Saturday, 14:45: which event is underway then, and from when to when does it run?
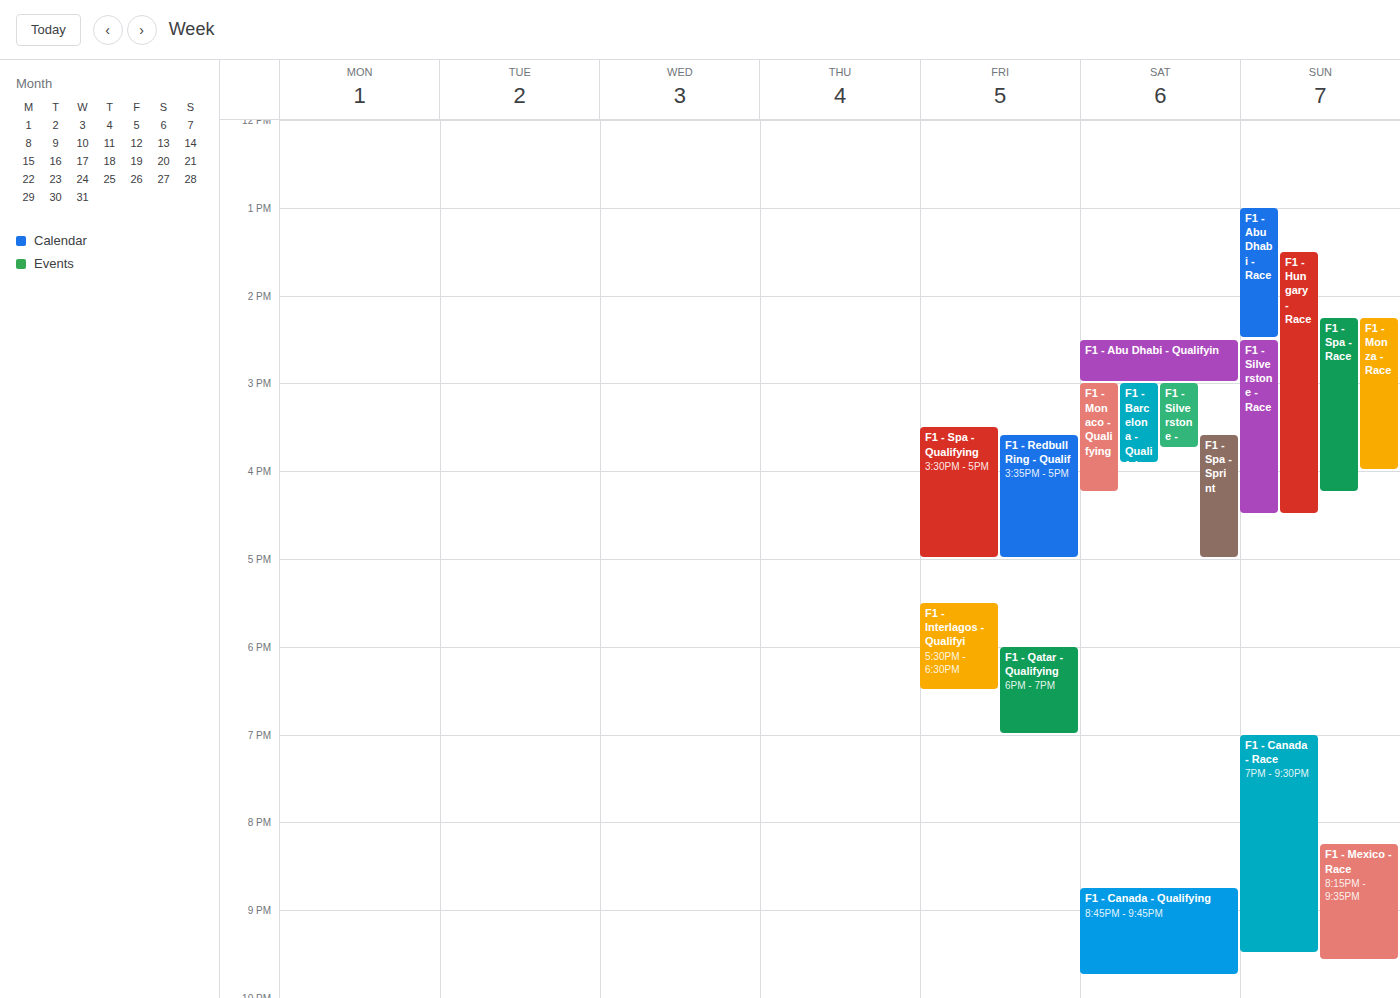
"F1 - Abu Dhabi - Qualifyin", 14:30 to 15:00